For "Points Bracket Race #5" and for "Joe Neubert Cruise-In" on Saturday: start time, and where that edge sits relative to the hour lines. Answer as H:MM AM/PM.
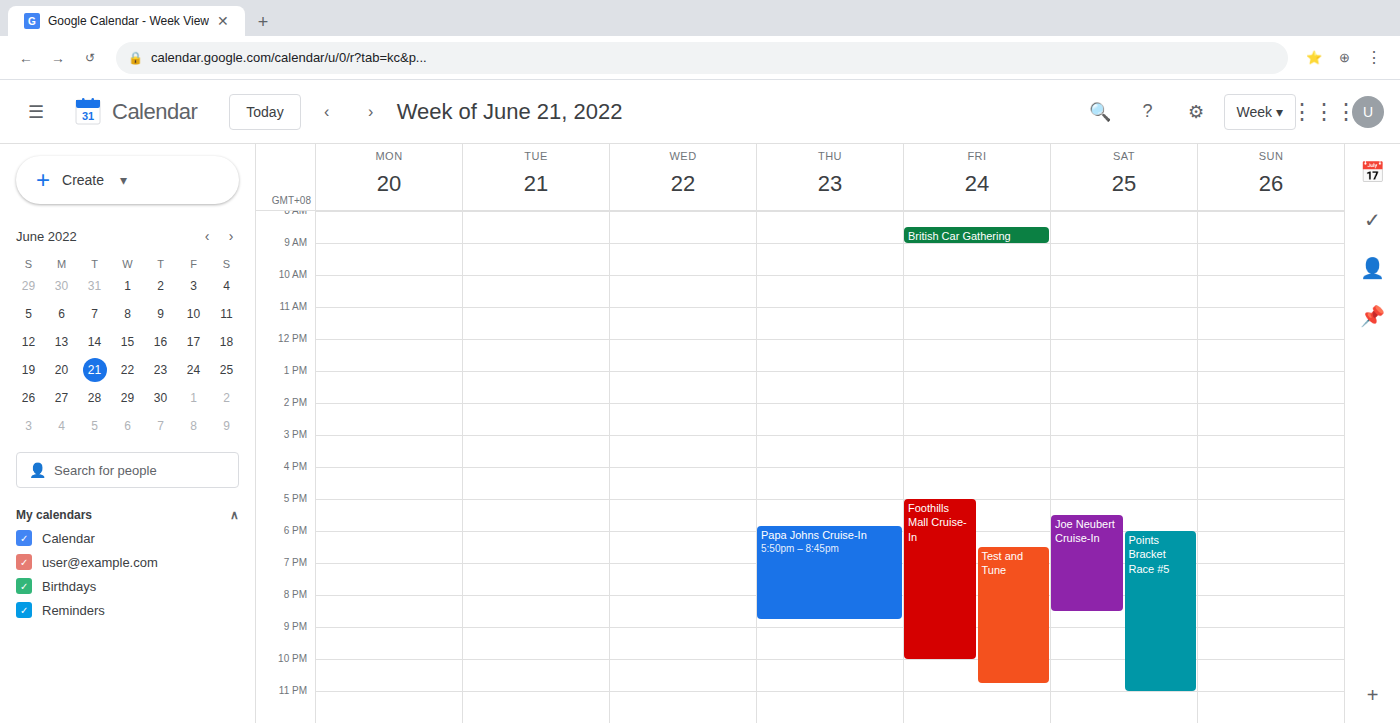
"Points Bracket Race #5": 6:00 PM, exactly on the 6 PM line. "Joe Neubert Cruise-In": 5:30 PM, halfway between the 5 PM and 6 PM lines.